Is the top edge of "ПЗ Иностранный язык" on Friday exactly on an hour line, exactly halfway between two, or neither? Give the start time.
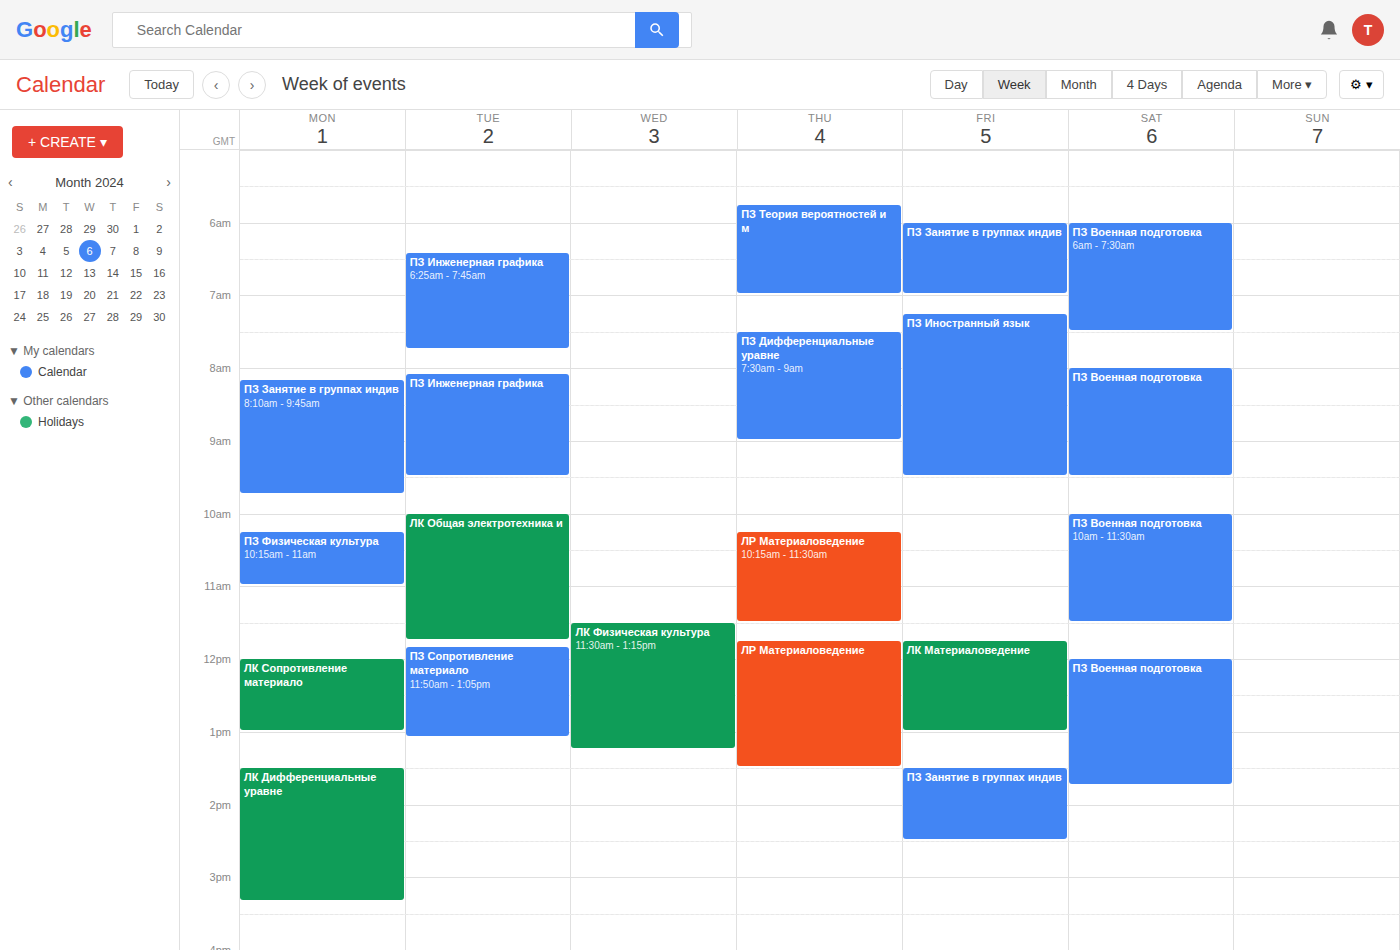
7:15 AM -- neither: a quarter of the way from the 7 AM line to the 8 AM line.